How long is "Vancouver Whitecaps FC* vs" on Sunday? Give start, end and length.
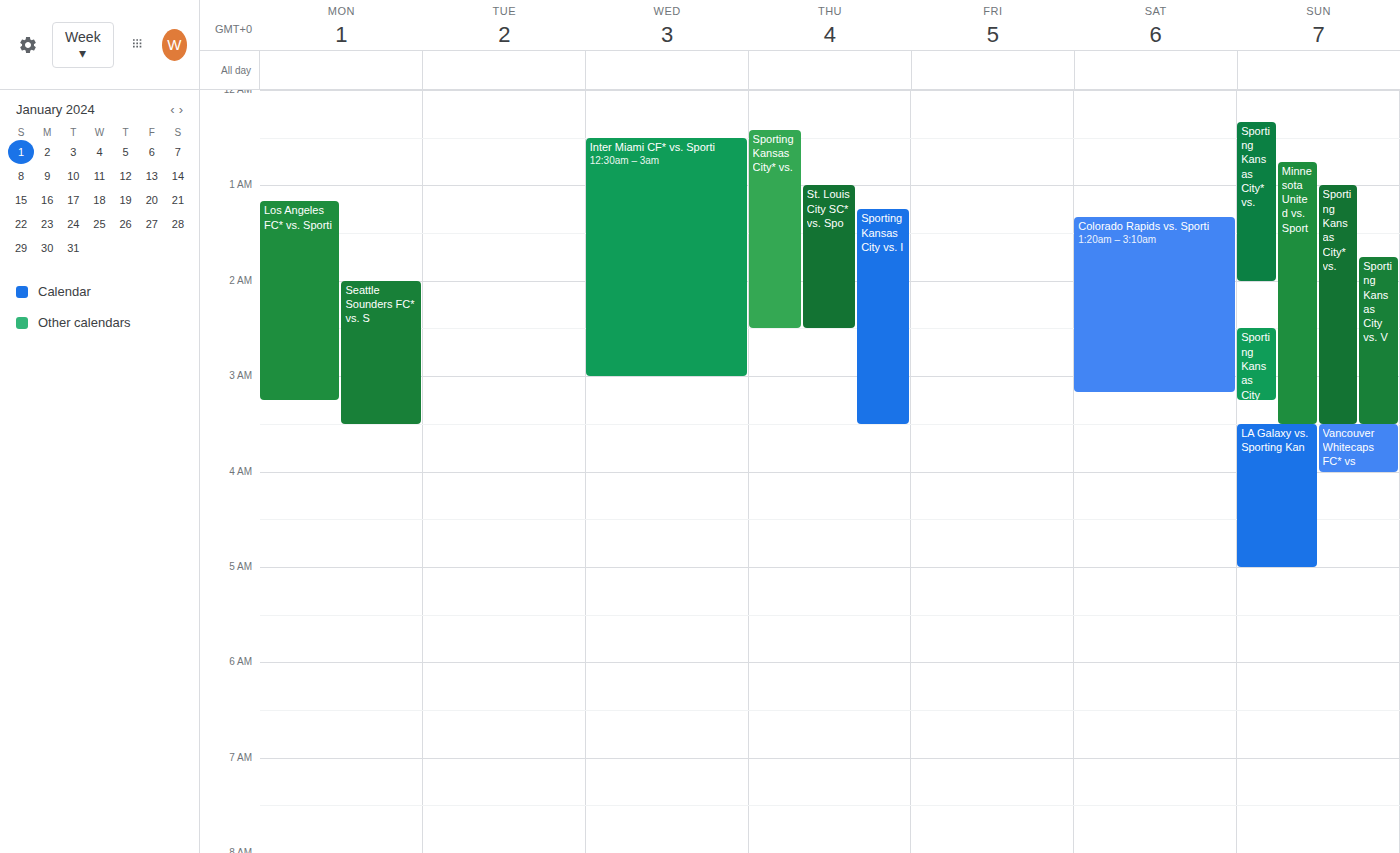
03:30 to 04:00, 30 minutes